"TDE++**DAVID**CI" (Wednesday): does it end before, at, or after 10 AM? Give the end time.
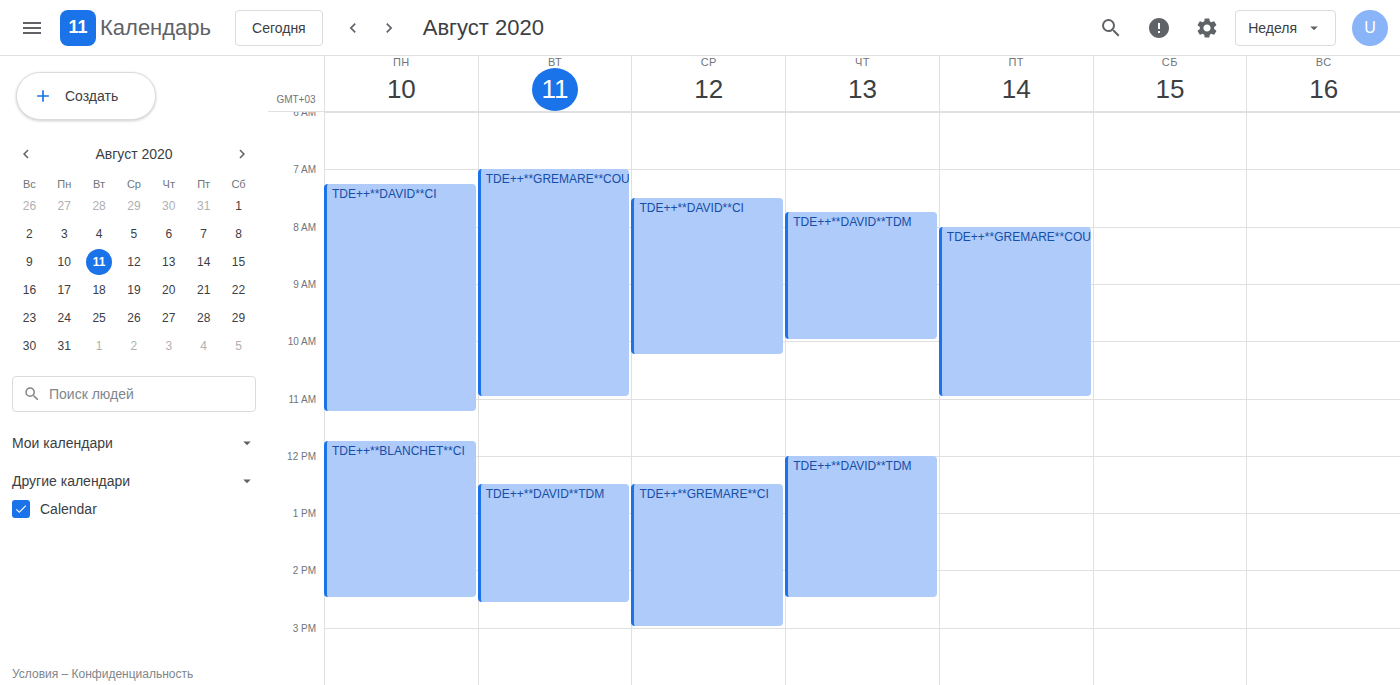
10:15 AM -- after 10 AM, 15 minutes below the 10 AM line.